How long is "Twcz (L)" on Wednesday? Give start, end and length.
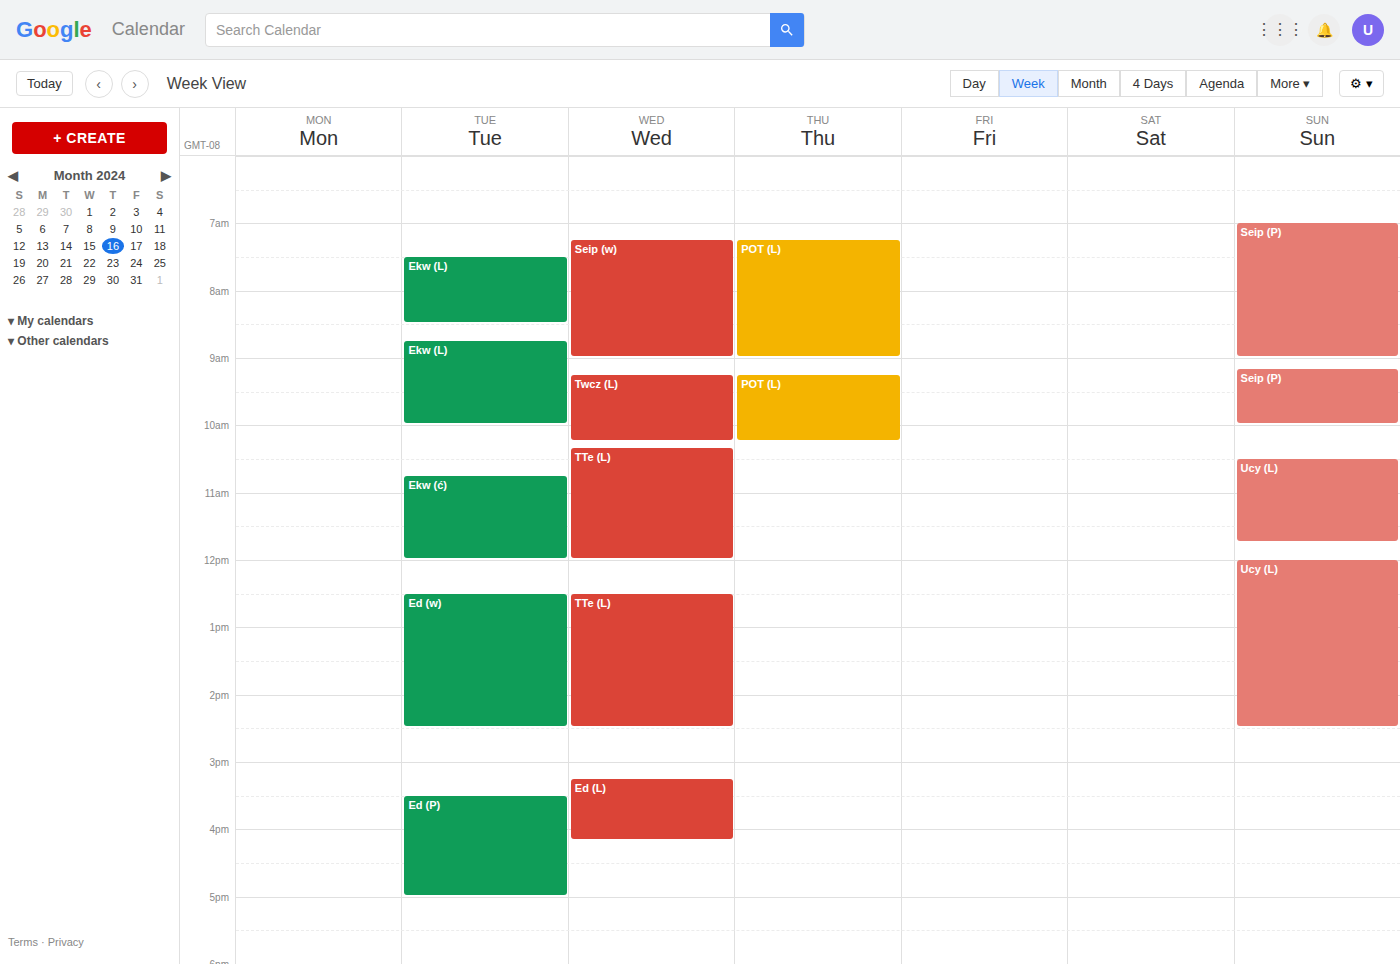
09:15 to 10:15, 1 hour